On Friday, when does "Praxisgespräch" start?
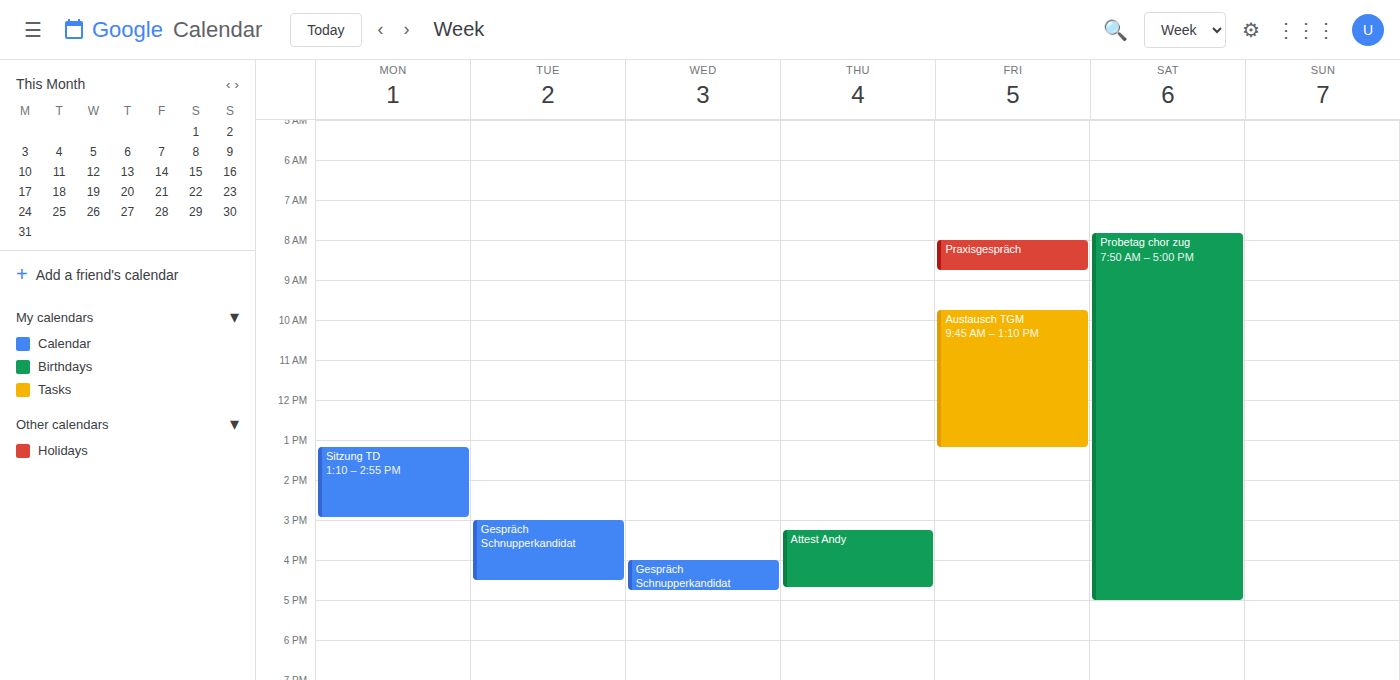
8:00 AM